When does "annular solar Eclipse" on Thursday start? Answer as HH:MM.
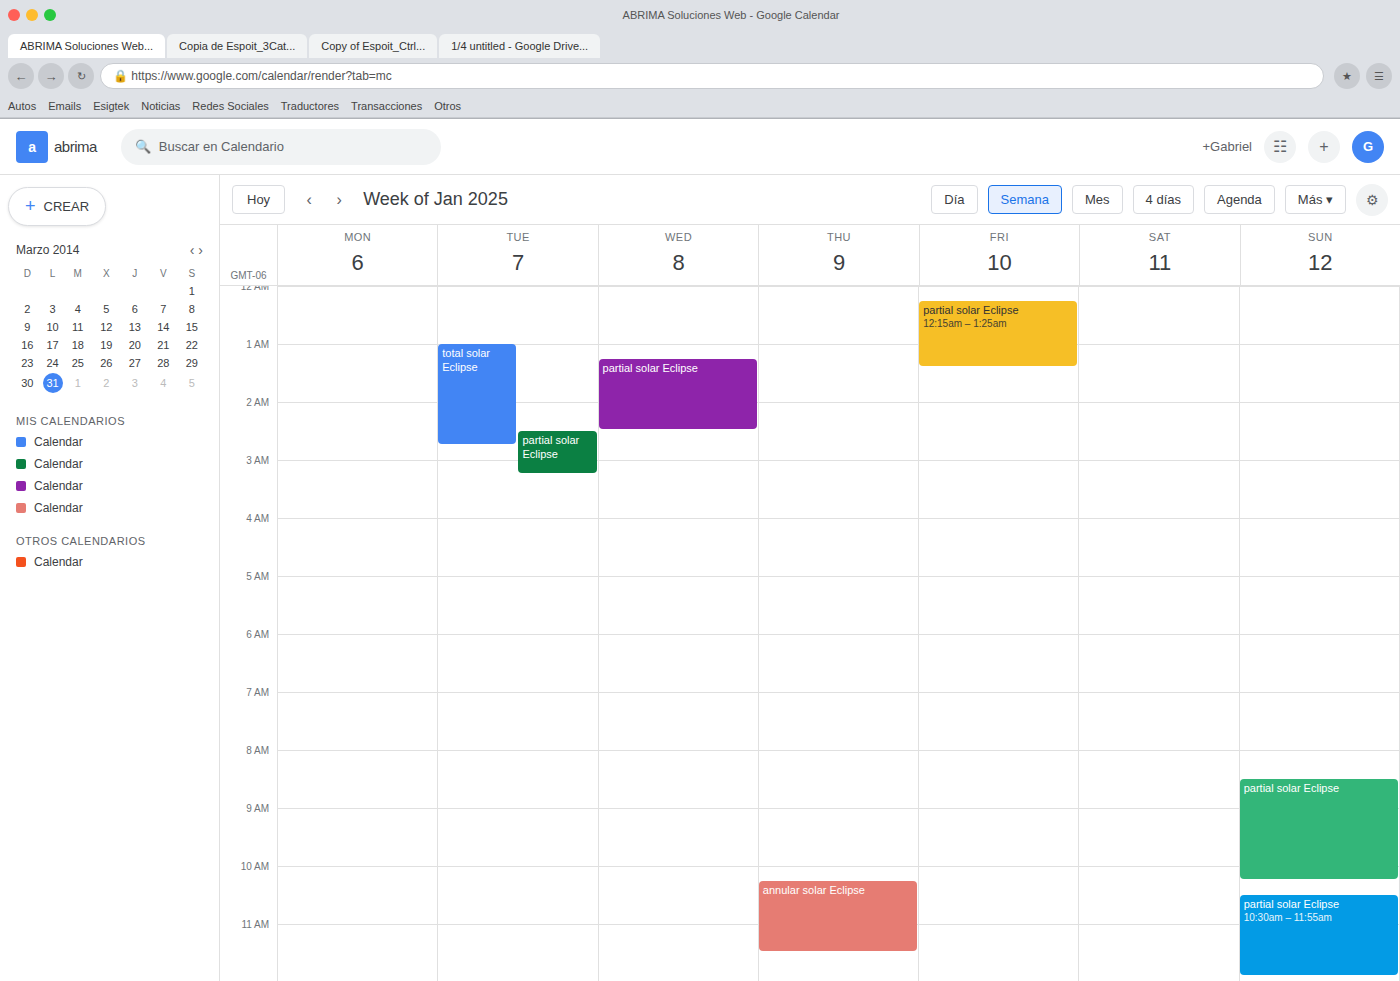
10:15